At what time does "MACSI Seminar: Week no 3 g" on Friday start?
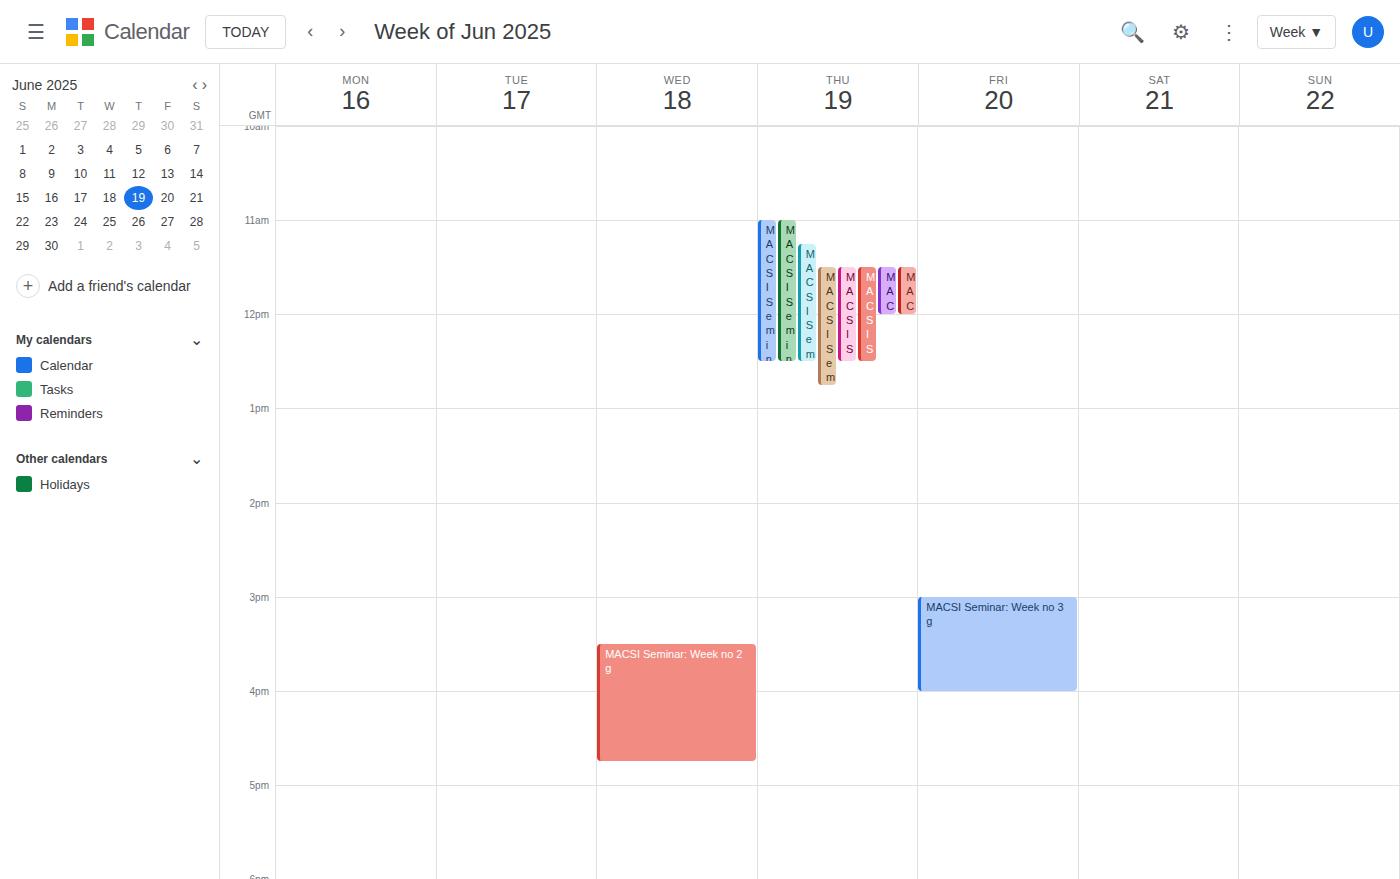
3:00 PM